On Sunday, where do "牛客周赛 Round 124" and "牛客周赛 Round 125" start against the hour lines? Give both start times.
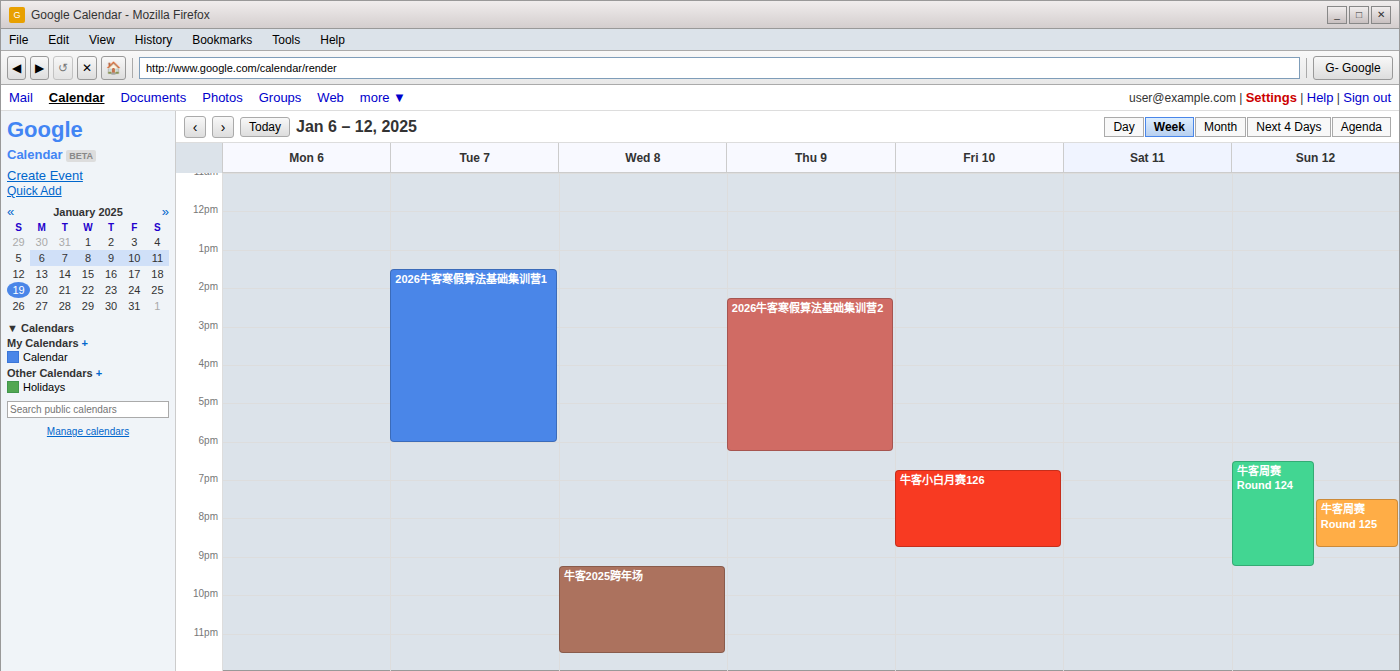
"牛客周赛 Round 124": 6:30 PM, halfway between the 6 PM and 7 PM lines. "牛客周赛 Round 125": 7:30 PM, halfway between the 7 PM and 8 PM lines.